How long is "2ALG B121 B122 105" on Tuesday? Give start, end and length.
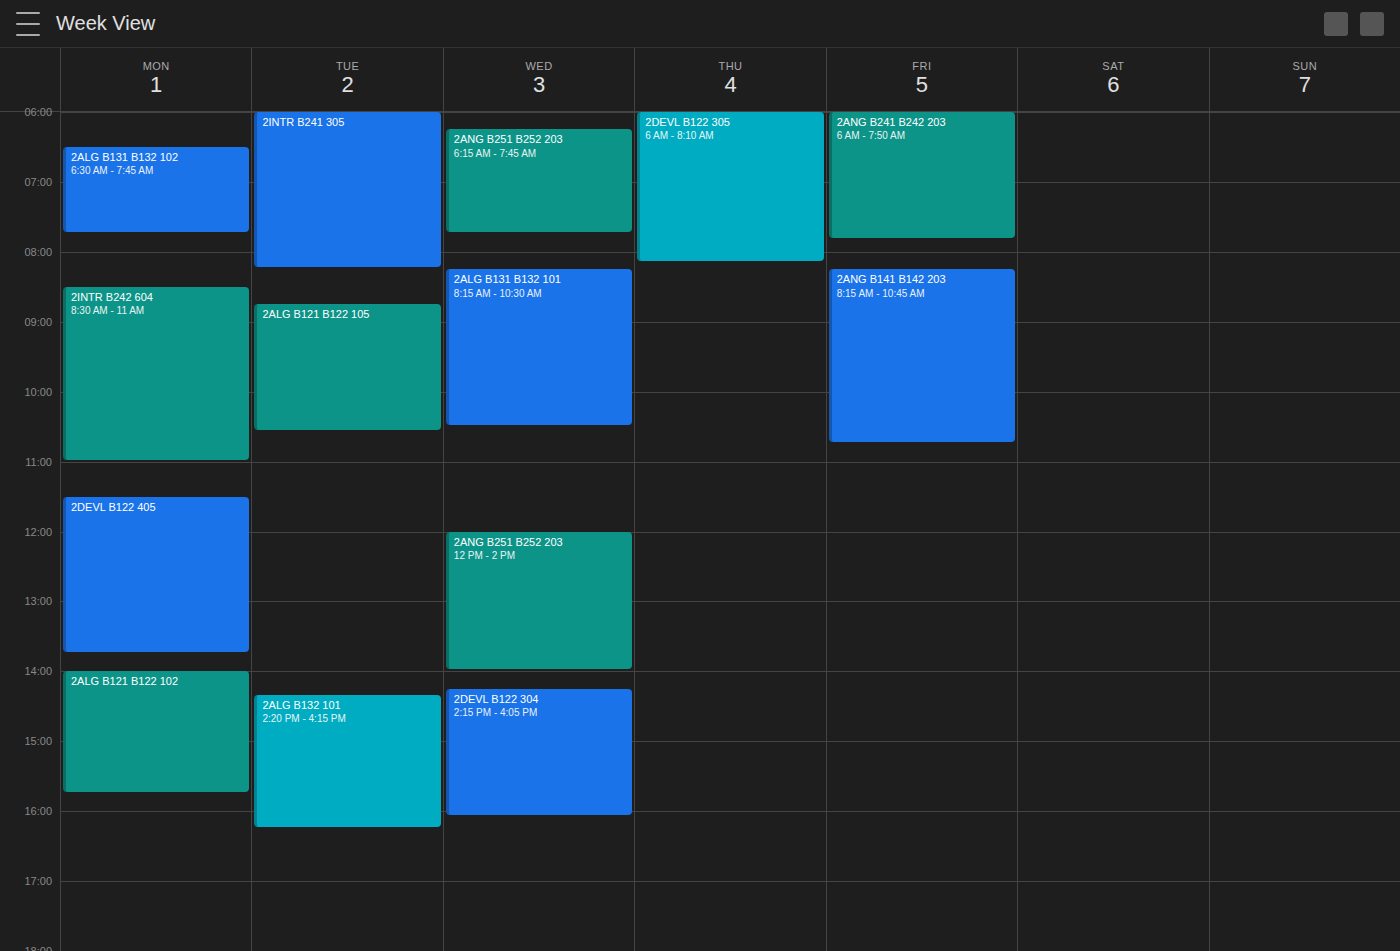
8:45 AM to 10:35 AM, 1 hour 50 minutes